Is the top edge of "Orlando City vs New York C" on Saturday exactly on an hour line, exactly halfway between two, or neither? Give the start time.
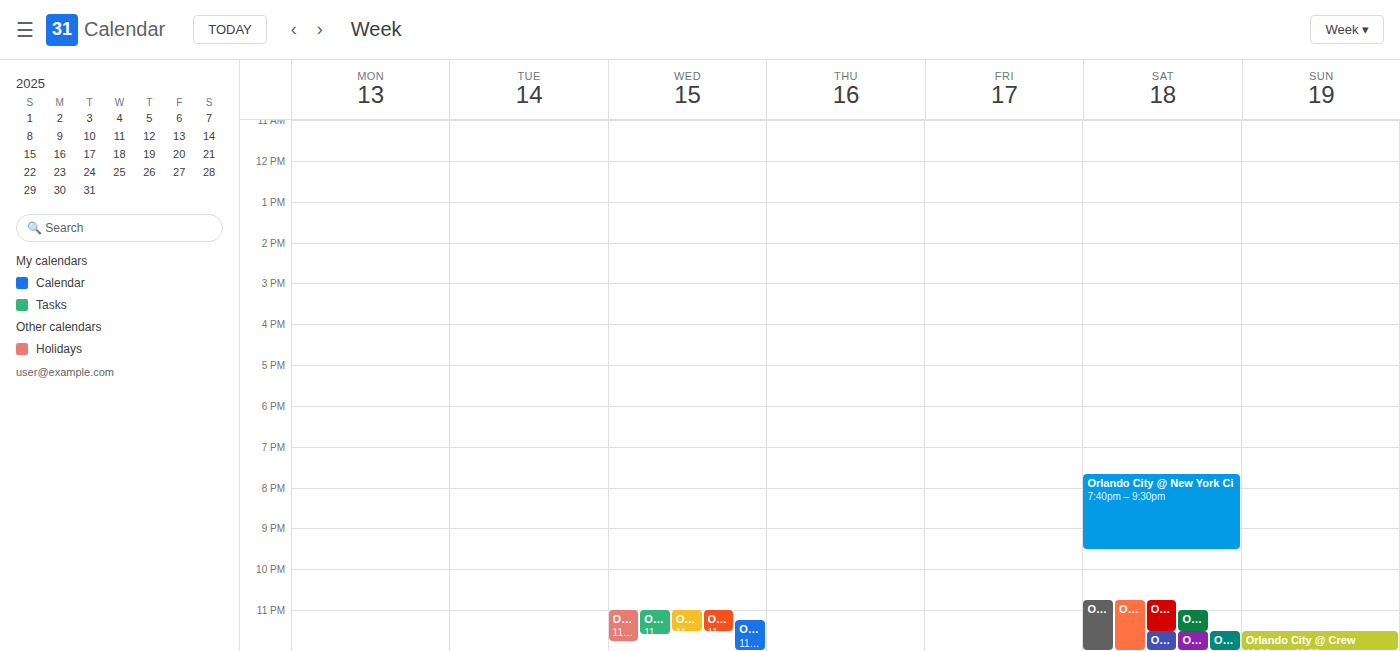
10:45 PM -- neither: three quarters of the way from the 10 PM line to the 11 PM line.